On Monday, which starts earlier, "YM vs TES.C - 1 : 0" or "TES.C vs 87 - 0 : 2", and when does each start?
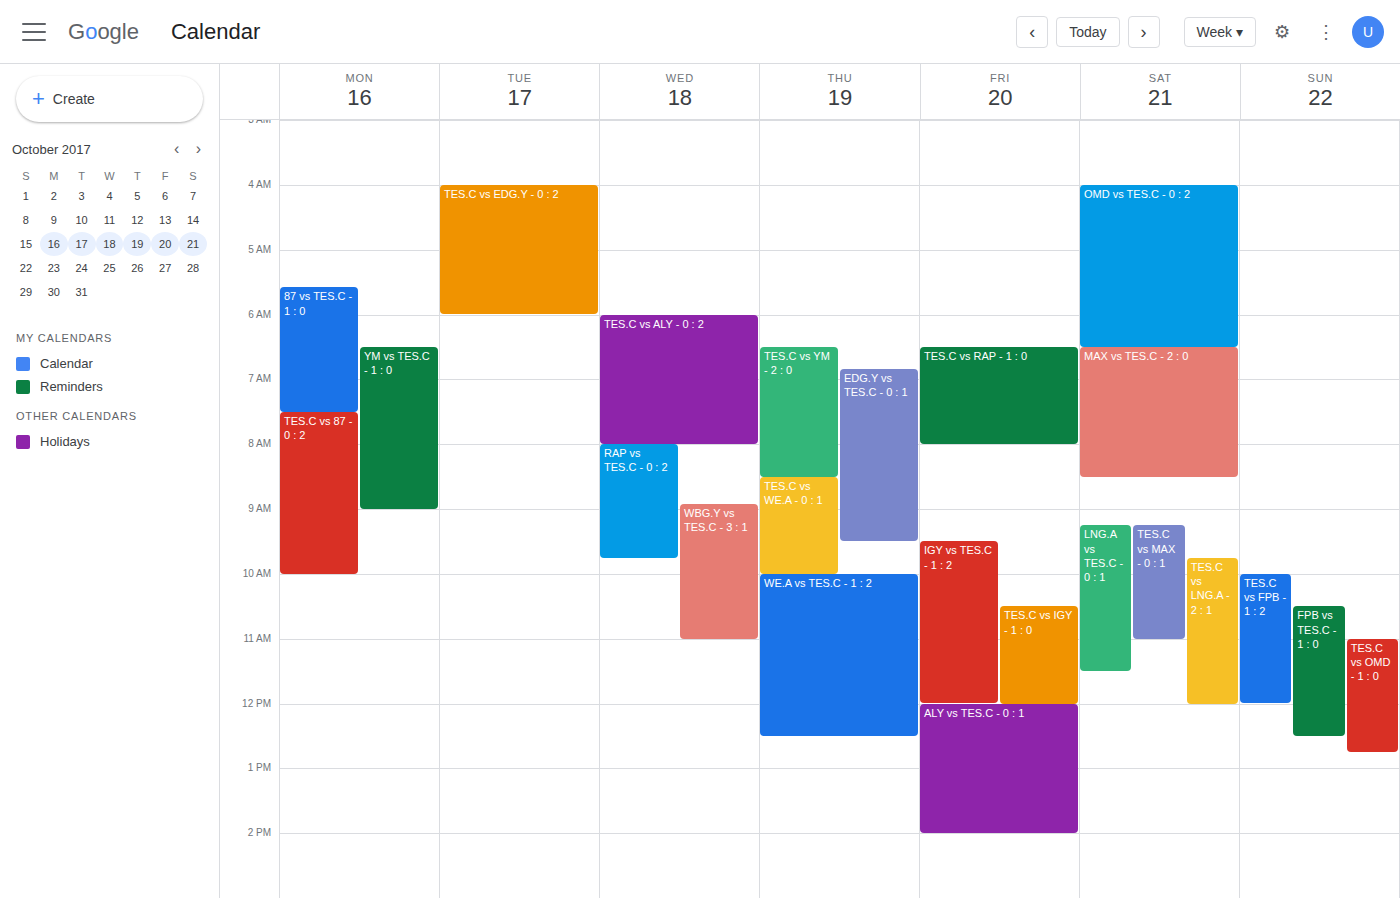
"YM vs TES.C - 1 : 0" 6:30 AM; "TES.C vs 87 - 0 : 2" 7:30 AM.